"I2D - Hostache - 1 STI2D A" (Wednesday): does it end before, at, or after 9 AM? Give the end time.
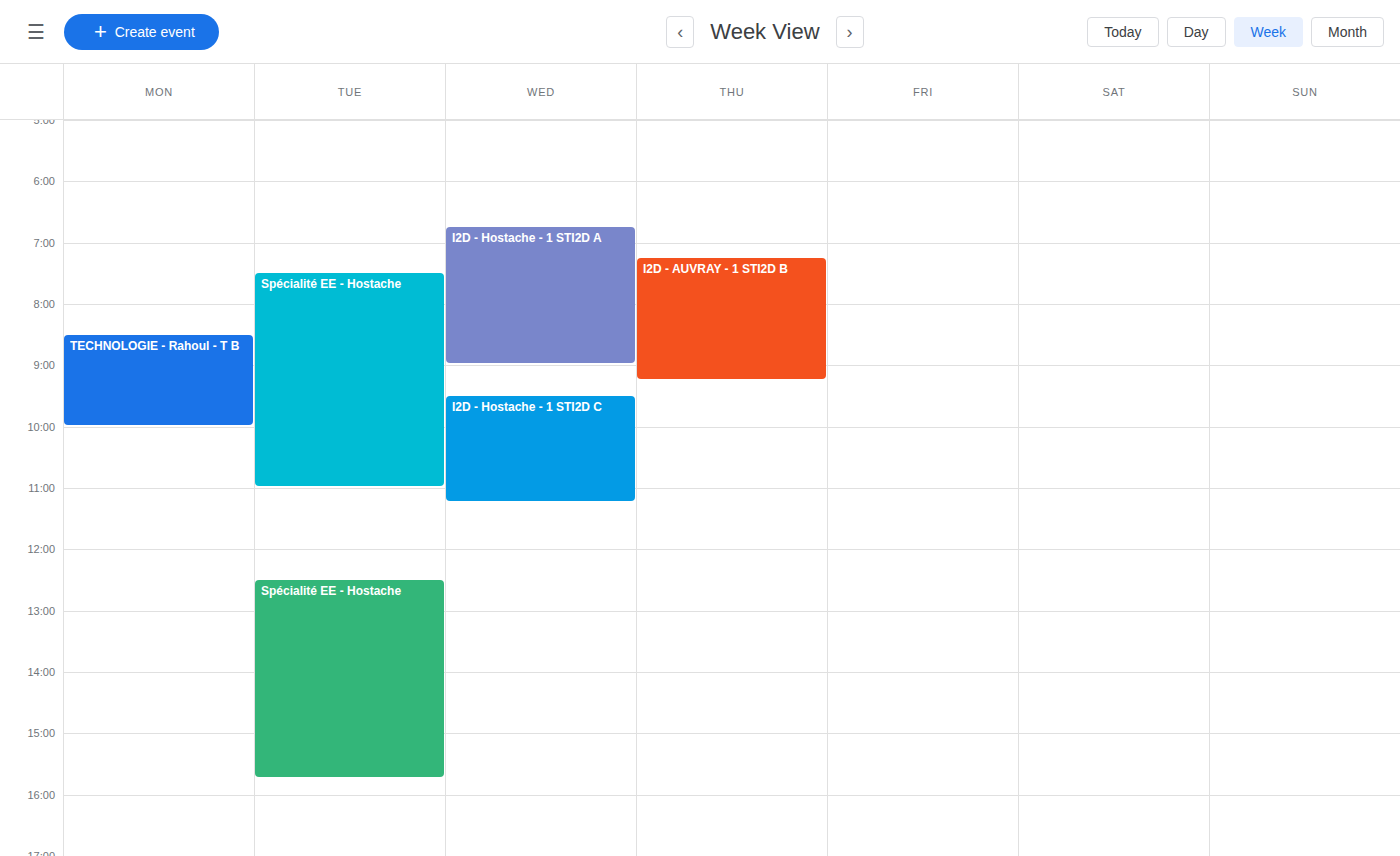
9:00 AM -- exactly at 9 AM, on the 9 AM line.